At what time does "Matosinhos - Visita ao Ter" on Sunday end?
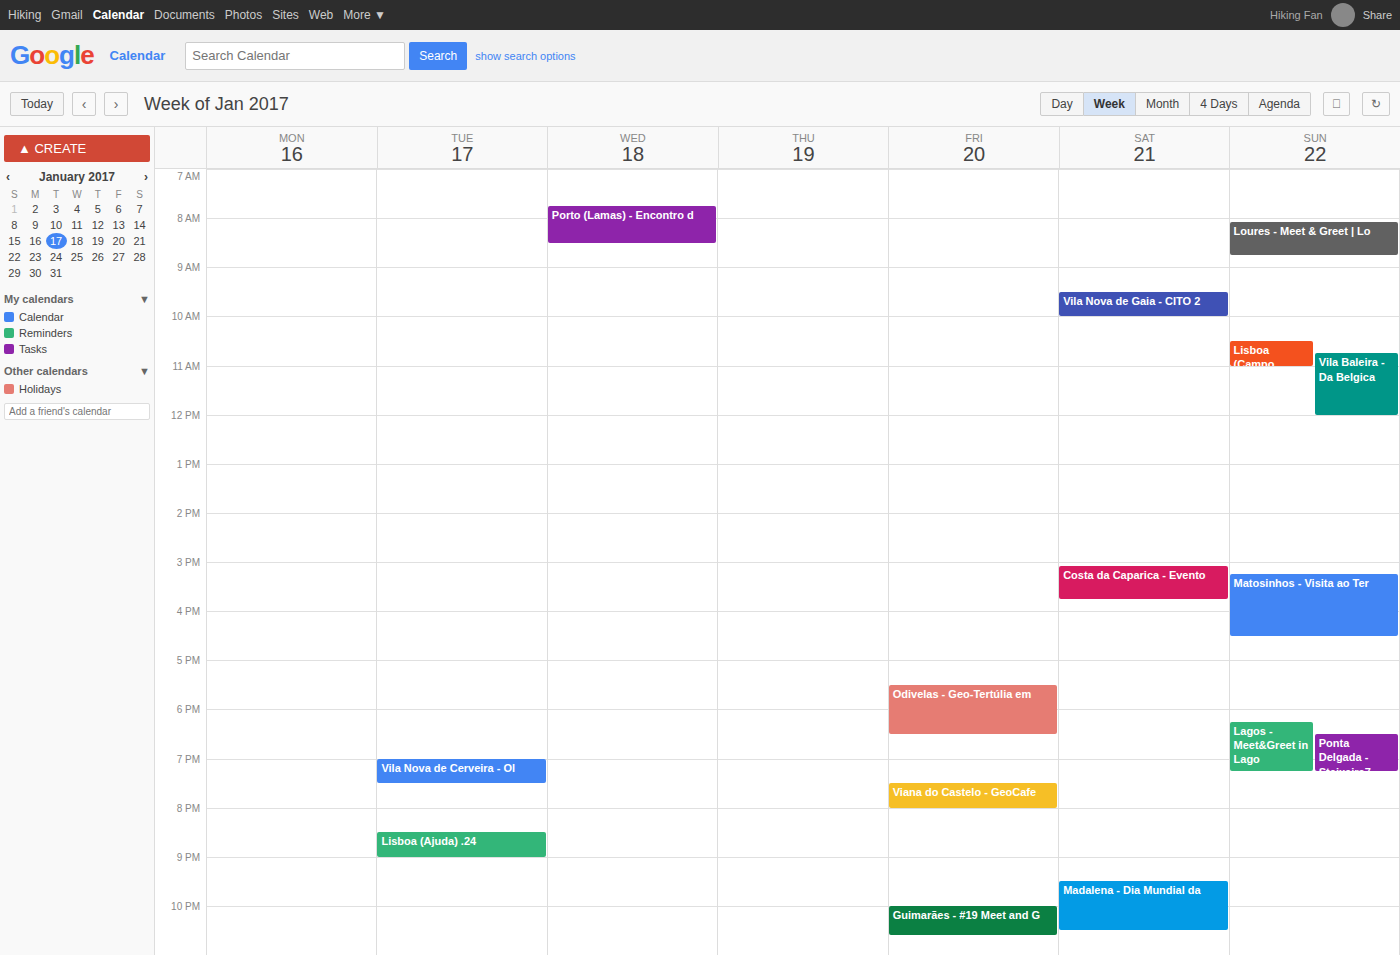
4:30 PM